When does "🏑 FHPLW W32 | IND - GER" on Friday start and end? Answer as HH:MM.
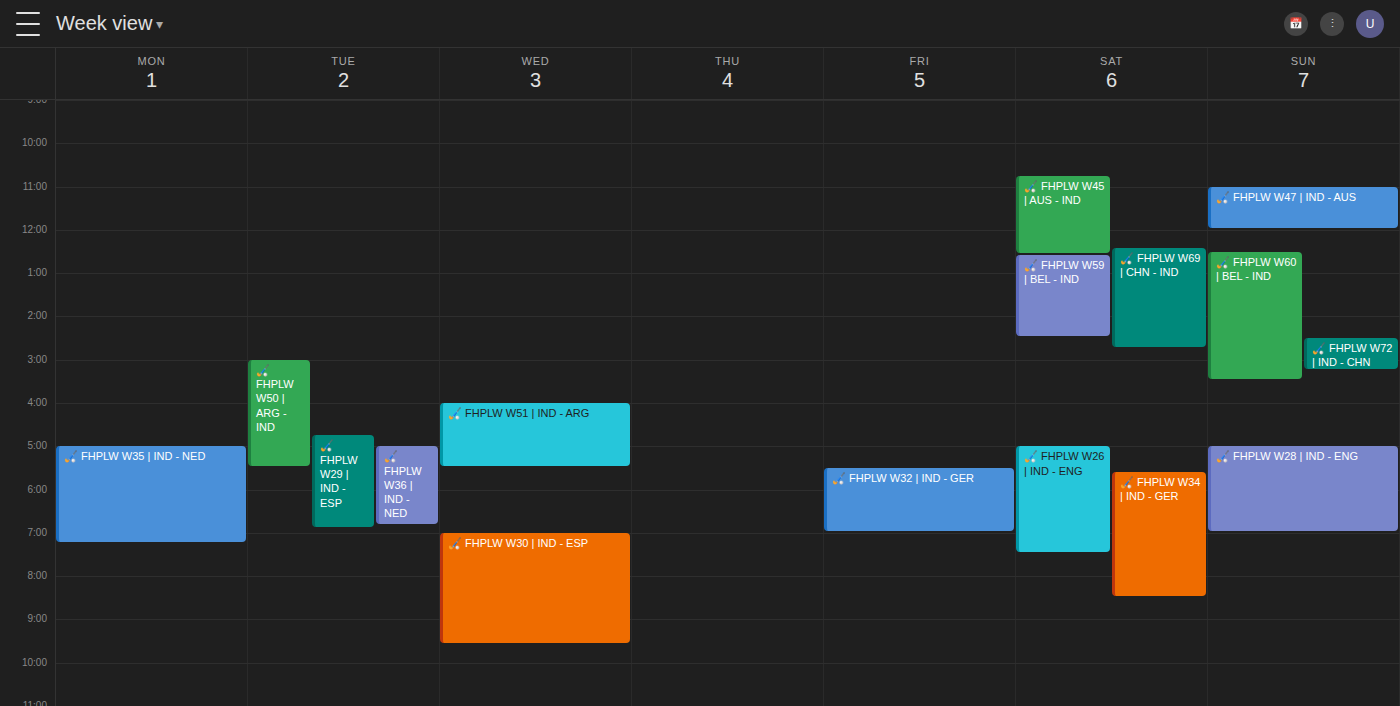
17:30 to 19:00